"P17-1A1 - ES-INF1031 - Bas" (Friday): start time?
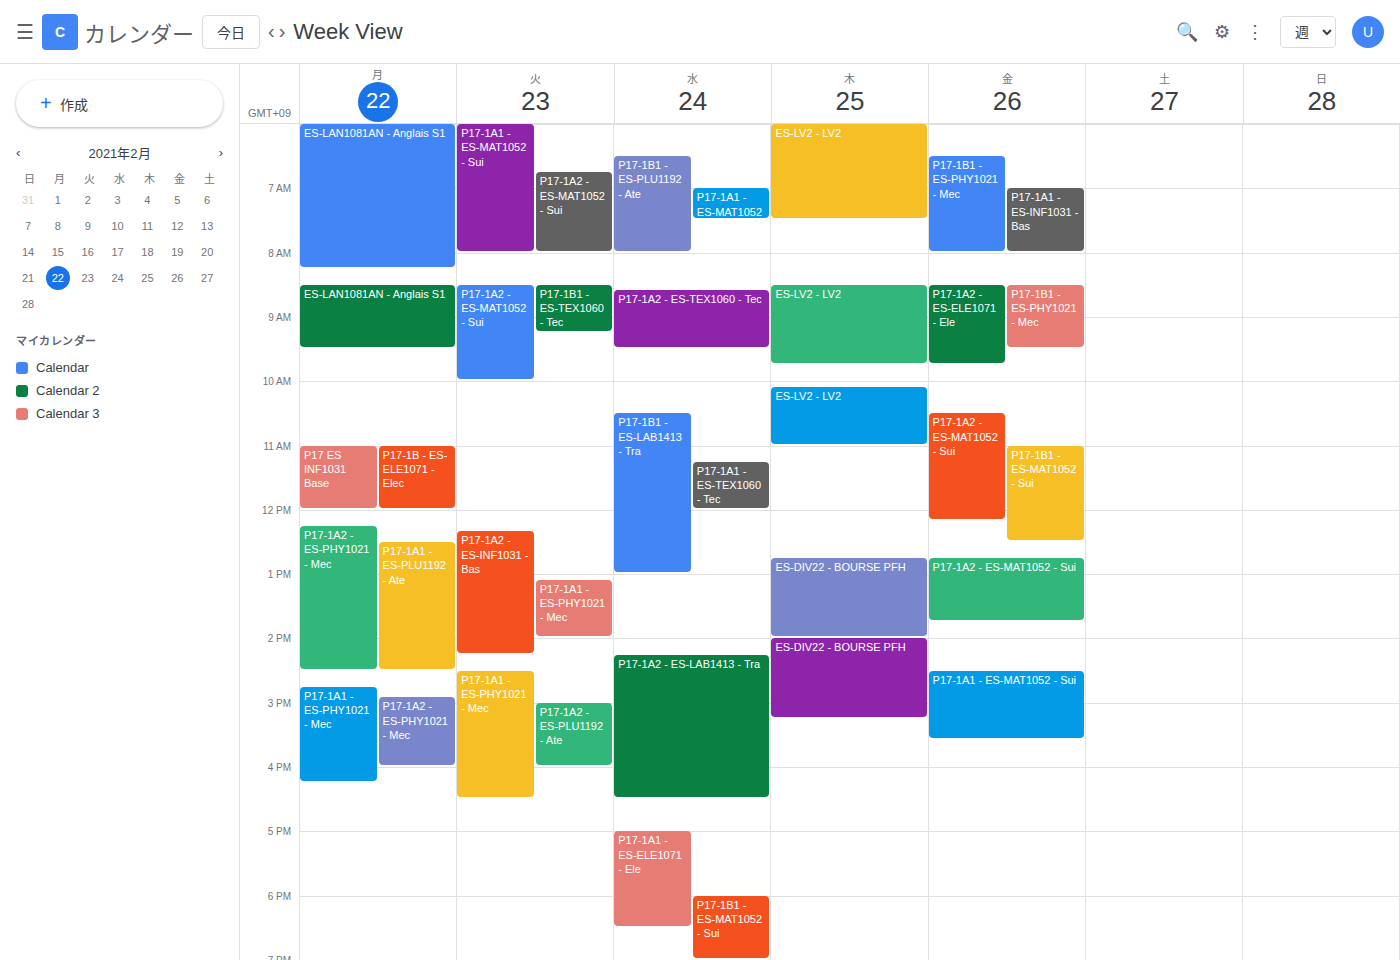
07:00